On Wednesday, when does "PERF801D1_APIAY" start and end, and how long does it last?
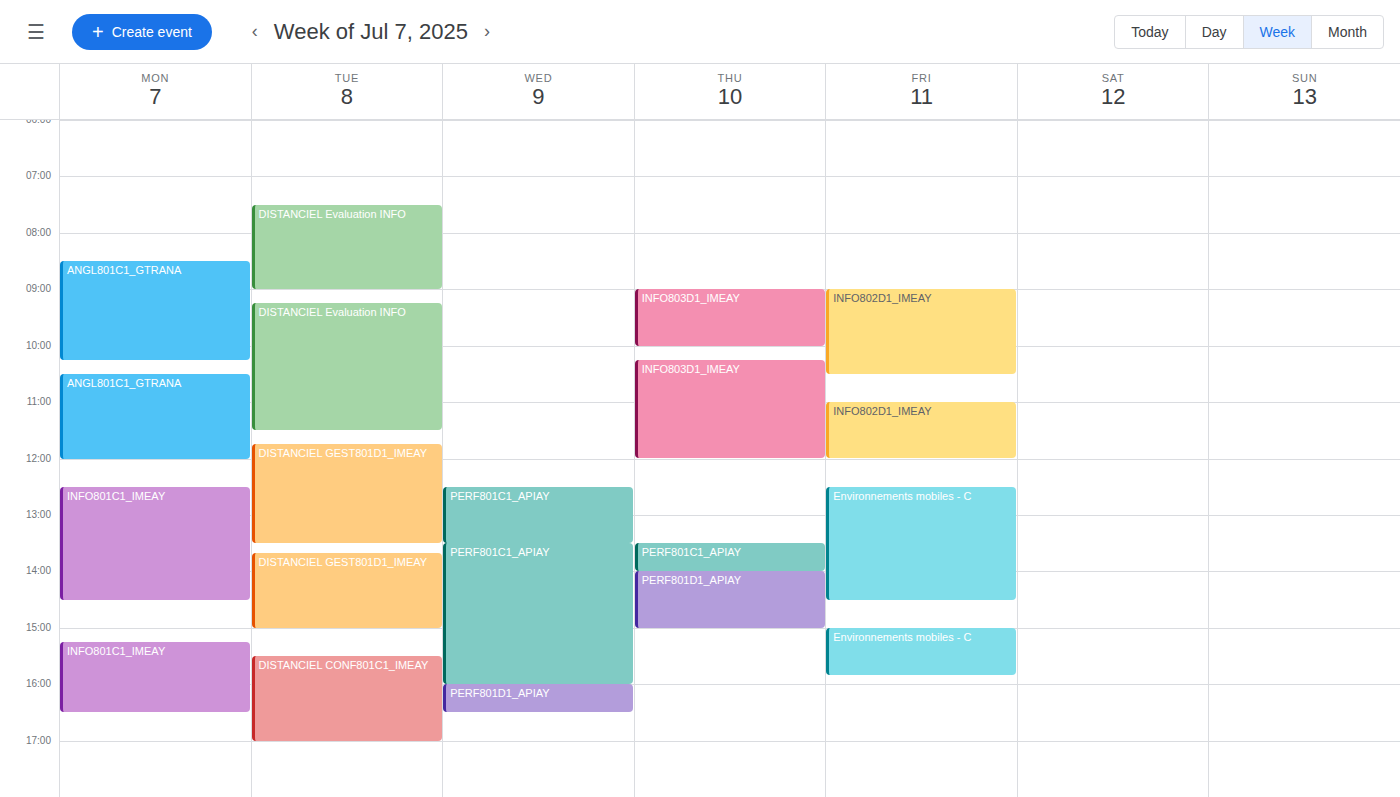
4:00 PM to 4:30 PM, 30 minutes